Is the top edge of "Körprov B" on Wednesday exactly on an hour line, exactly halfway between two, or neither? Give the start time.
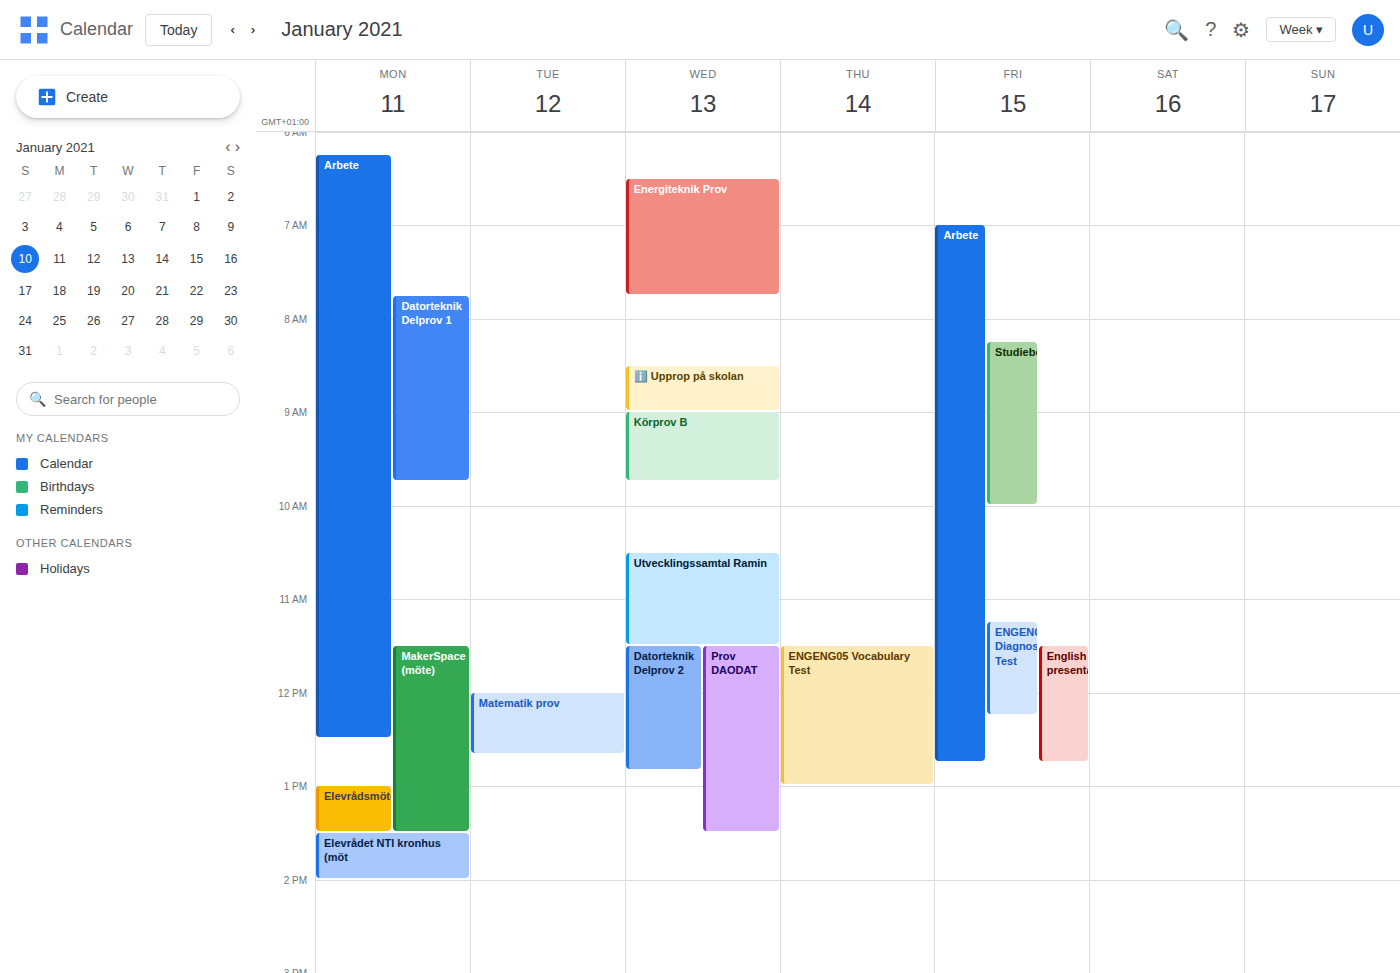
09:00 -- exactly on the 09:00 line.